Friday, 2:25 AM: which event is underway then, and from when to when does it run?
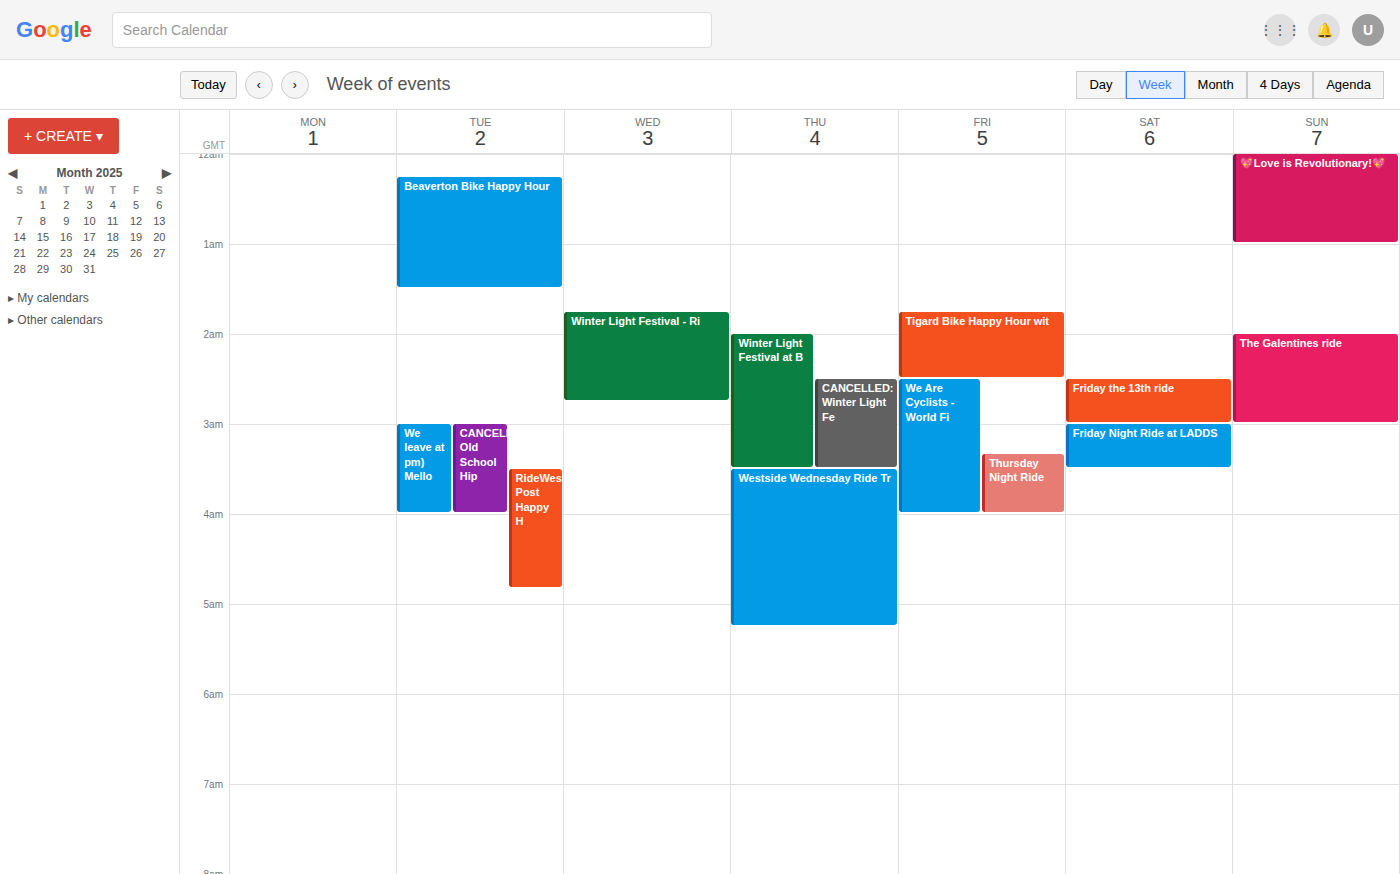
"Tigard Bike Happy Hour wit", 1:45 AM to 2:30 AM